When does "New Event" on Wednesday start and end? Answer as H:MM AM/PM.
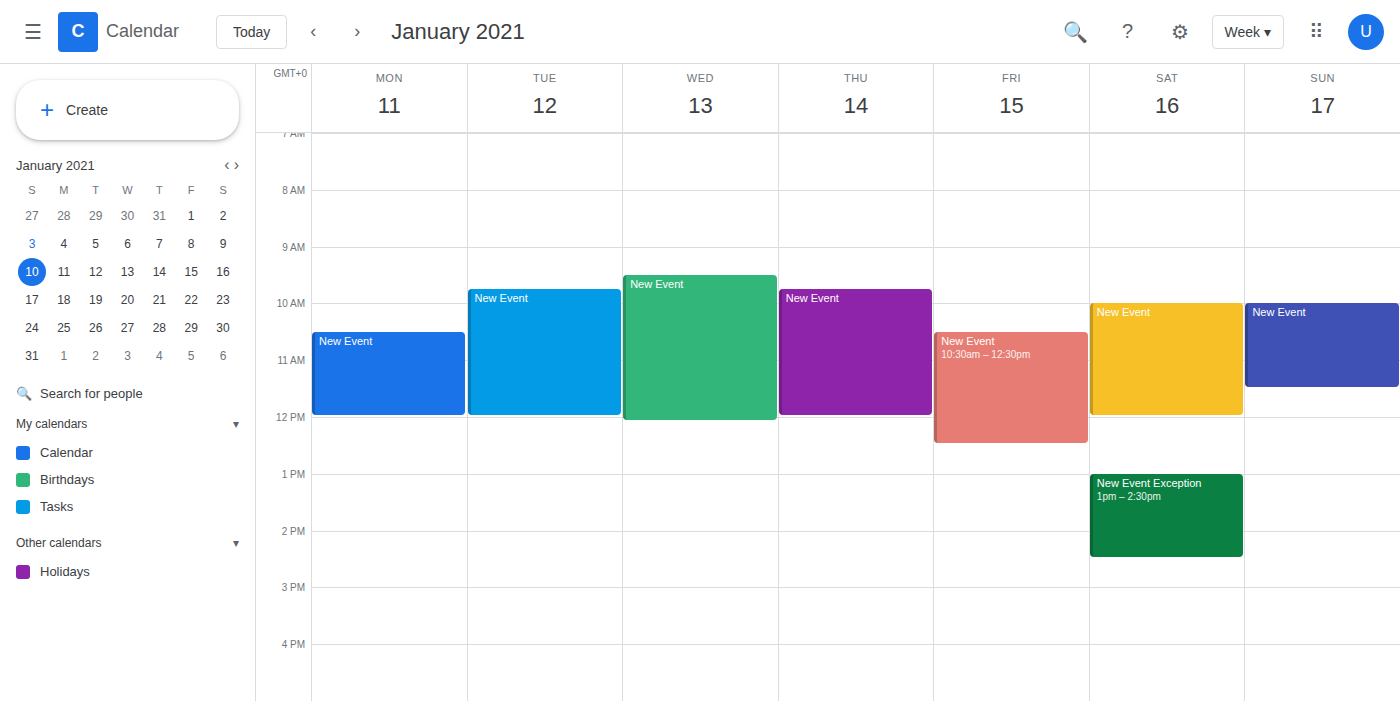
9:30 AM to 12:05 PM